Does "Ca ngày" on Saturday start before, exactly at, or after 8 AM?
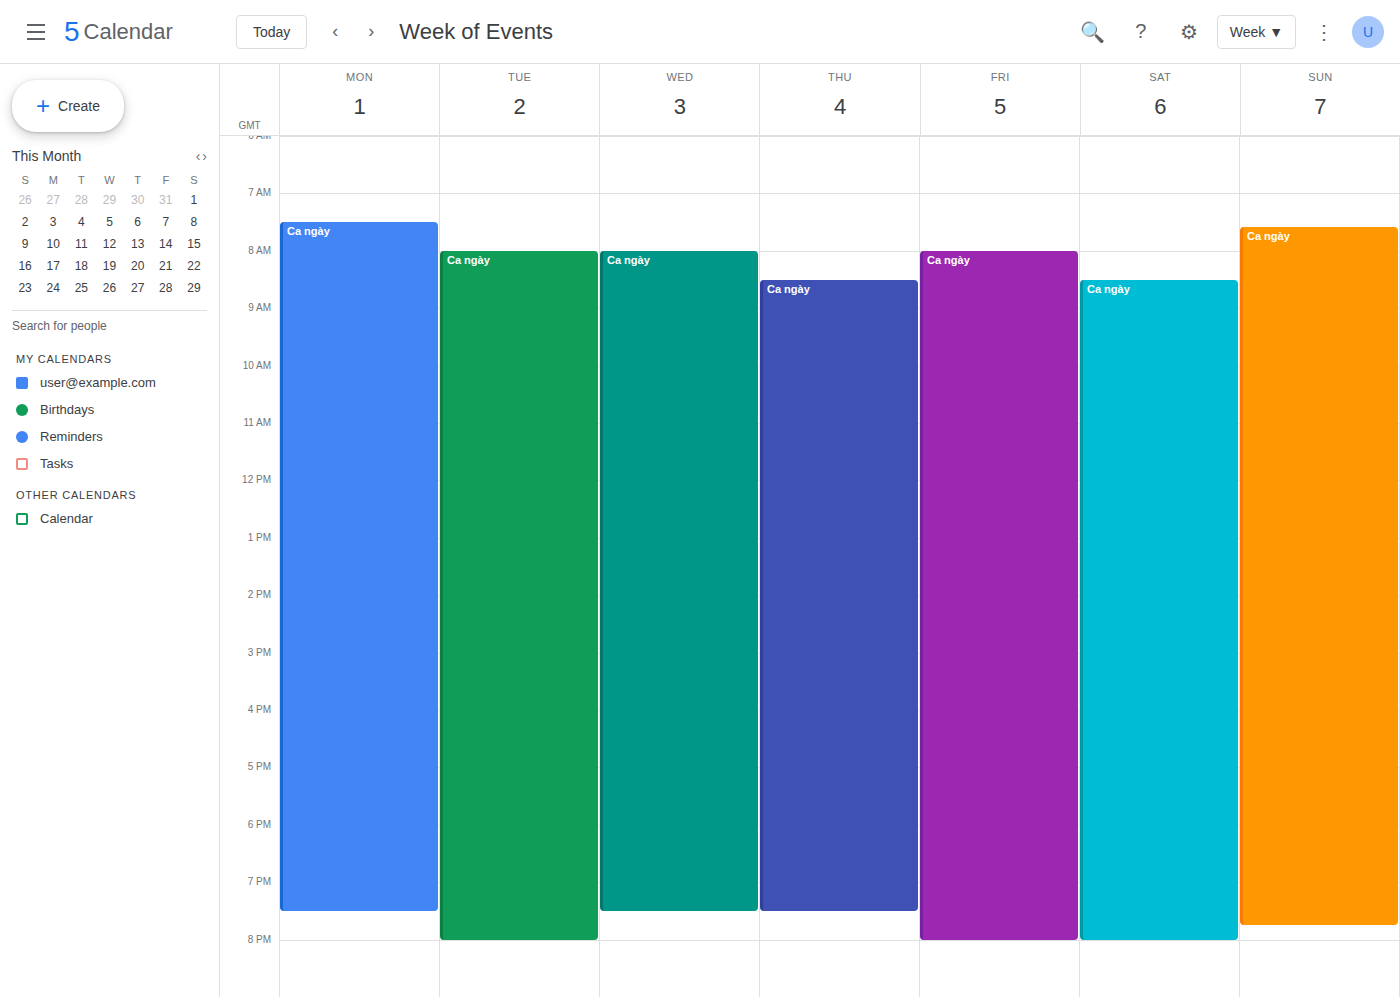
8:30 AM -- after 8 AM, 30 minutes below the 8 AM line.